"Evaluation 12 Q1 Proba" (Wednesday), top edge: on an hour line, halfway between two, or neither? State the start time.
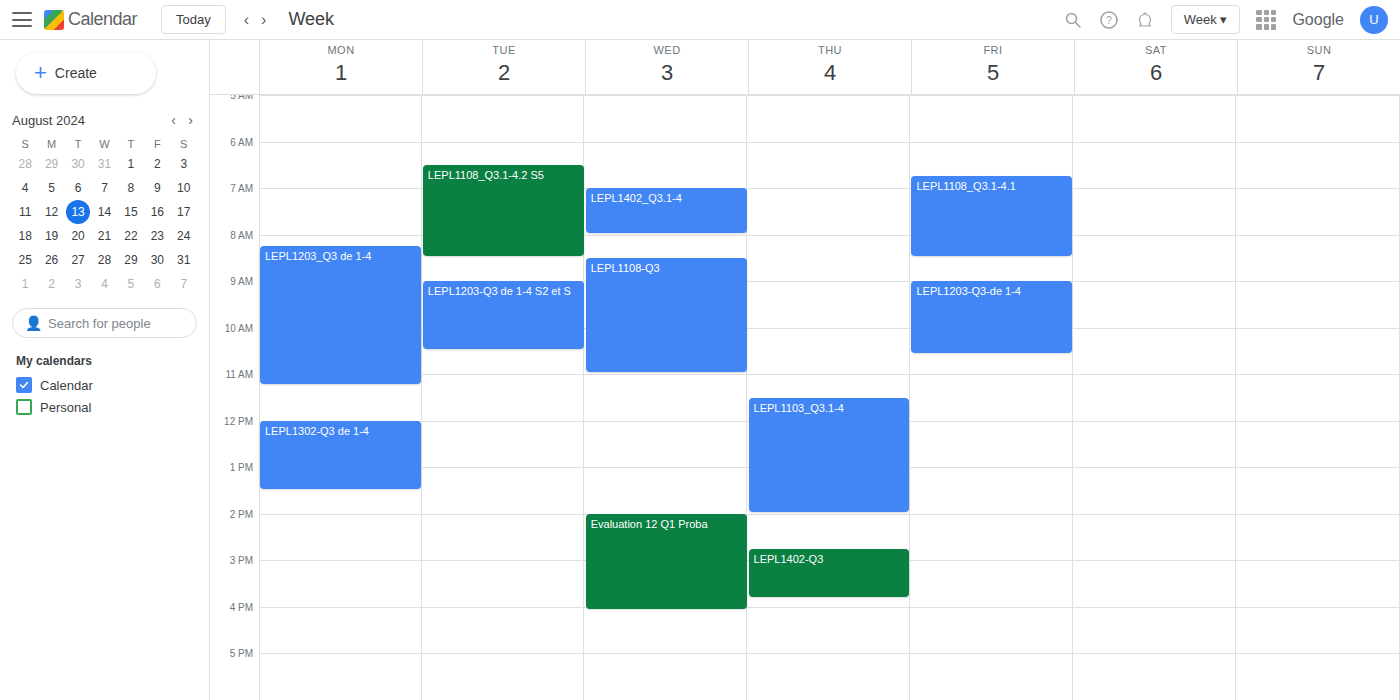
2:00 PM -- exactly on the 2 PM line.